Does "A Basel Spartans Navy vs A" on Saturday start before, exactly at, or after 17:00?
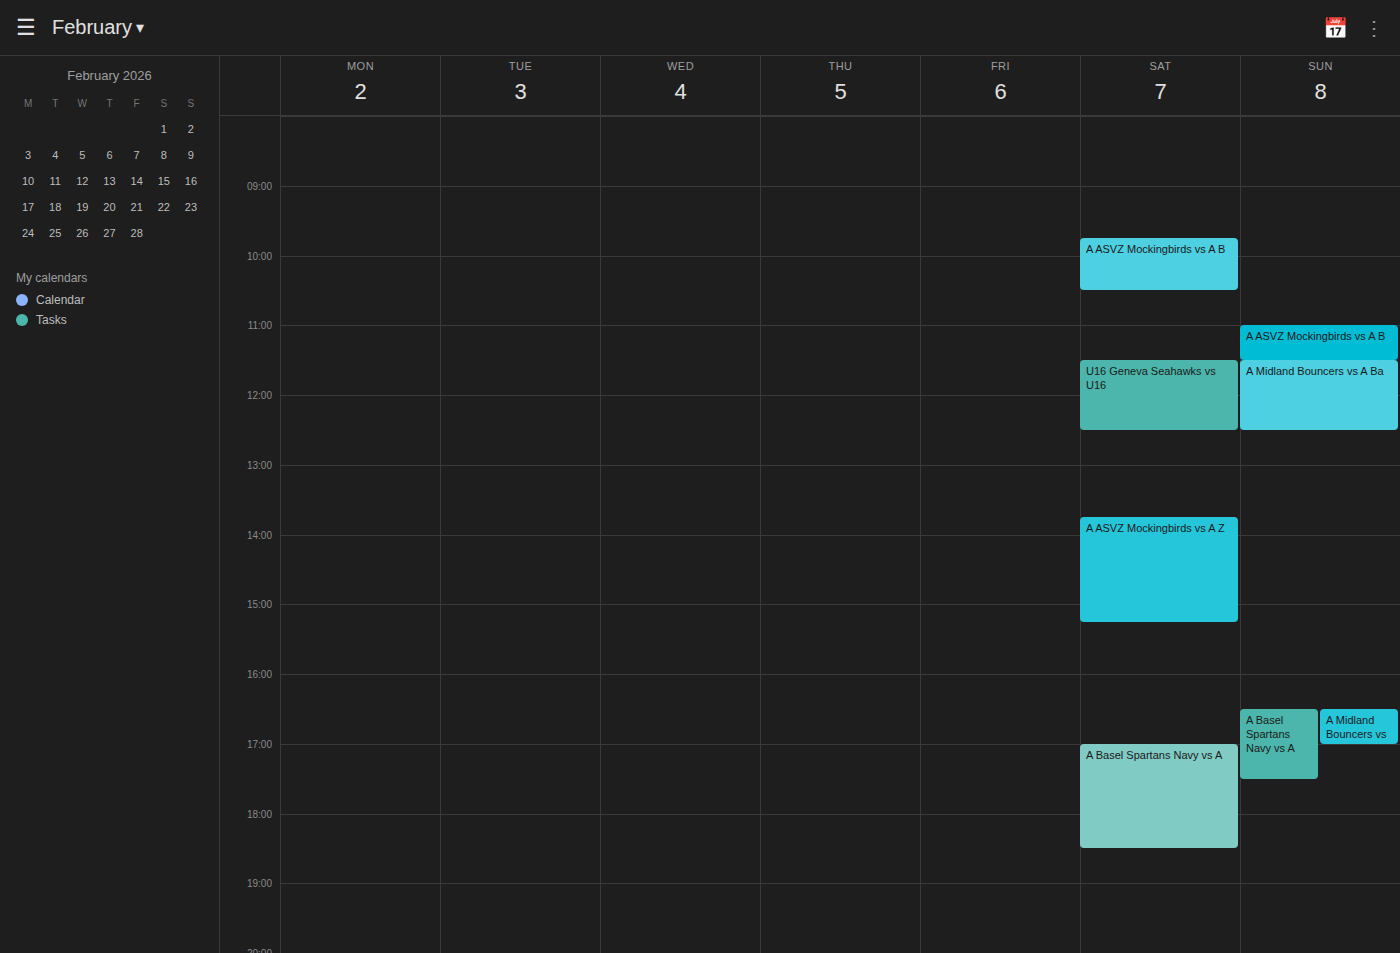
17:00 -- exactly at 17:00, on the 17:00 line.